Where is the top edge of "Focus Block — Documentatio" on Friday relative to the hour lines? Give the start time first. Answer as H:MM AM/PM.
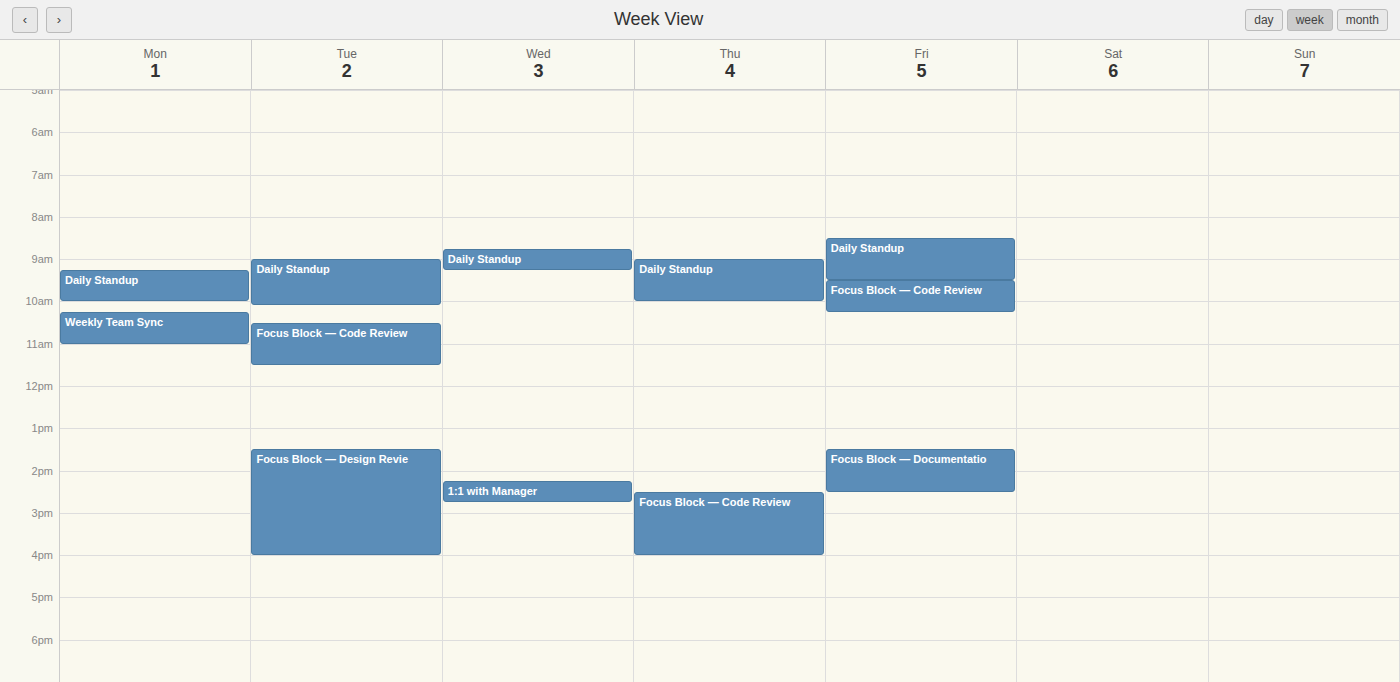
1:30 PM -- halfway between the 1 PM and 2 PM lines.